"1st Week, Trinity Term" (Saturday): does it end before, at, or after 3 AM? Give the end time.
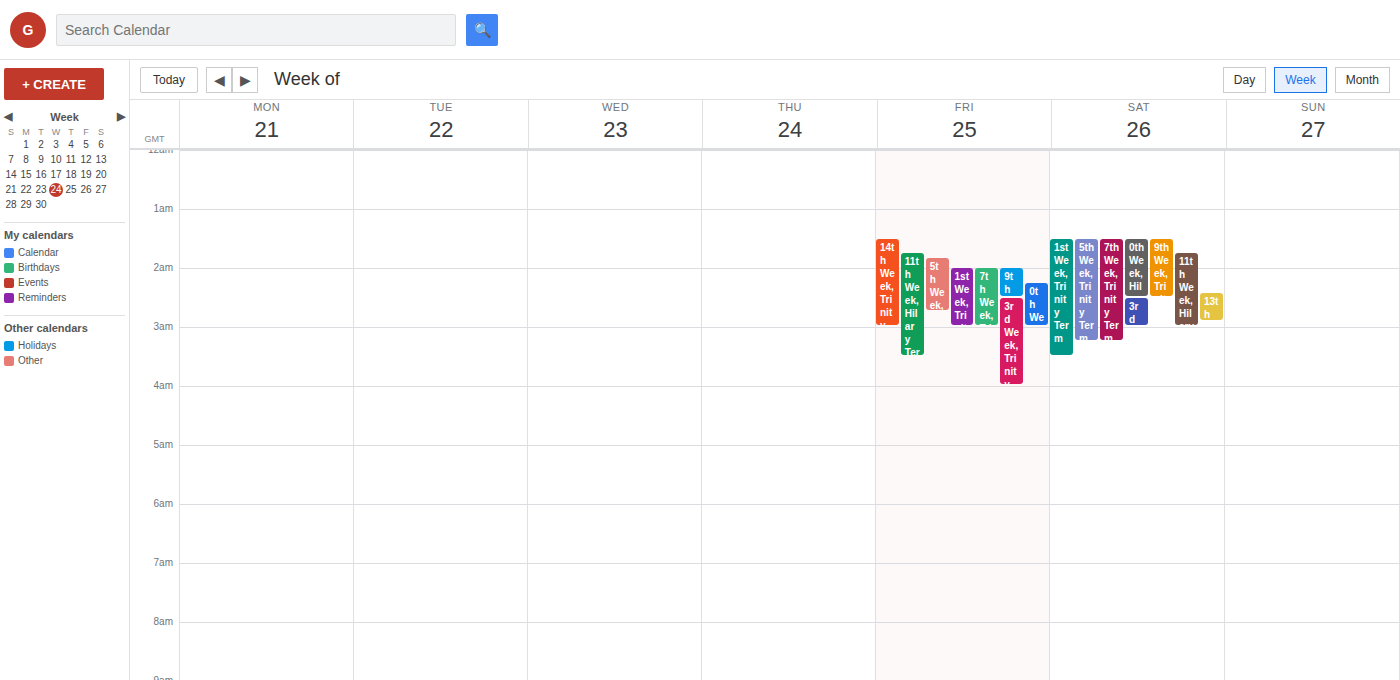
3:30 AM -- after 3 AM, 30 minutes below the 3 AM line.